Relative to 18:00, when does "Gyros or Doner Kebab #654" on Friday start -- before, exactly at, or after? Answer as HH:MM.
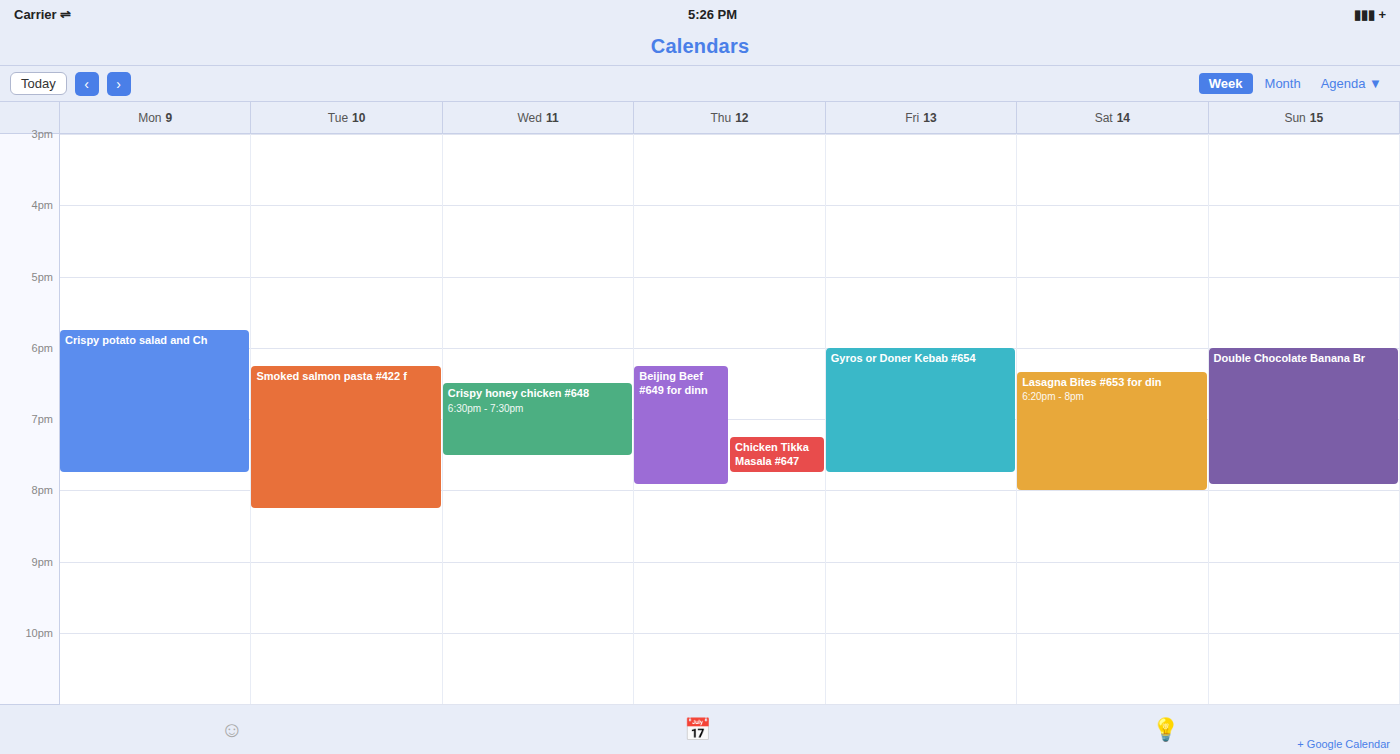
18:00 -- exactly at 18:00, on the 18:00 line.